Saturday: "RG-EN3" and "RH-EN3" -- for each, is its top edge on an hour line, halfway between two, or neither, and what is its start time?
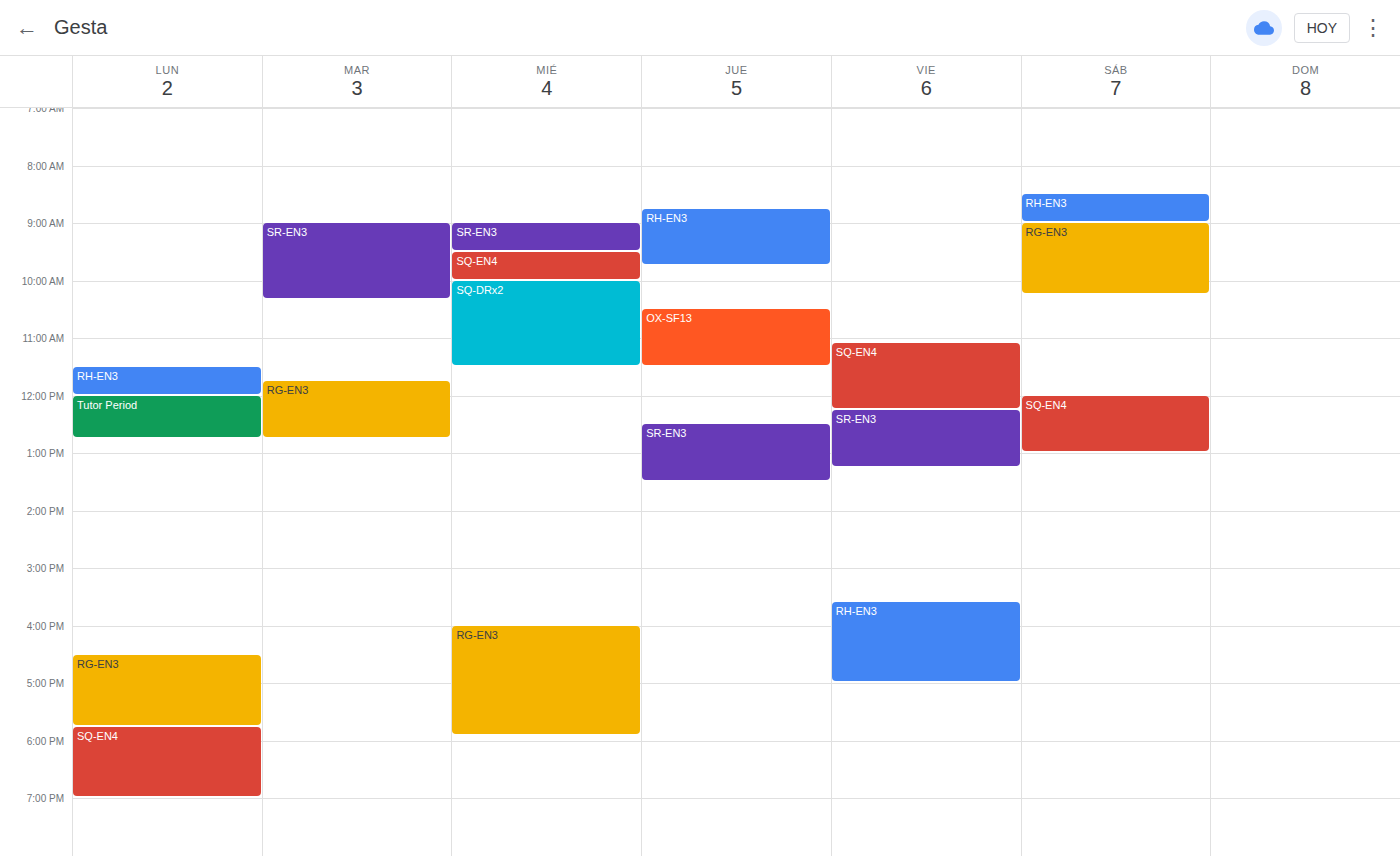
"RG-EN3": 9:00 AM, exactly on the 9 AM line. "RH-EN3": 8:30 AM, halfway between the 8 AM and 9 AM lines.